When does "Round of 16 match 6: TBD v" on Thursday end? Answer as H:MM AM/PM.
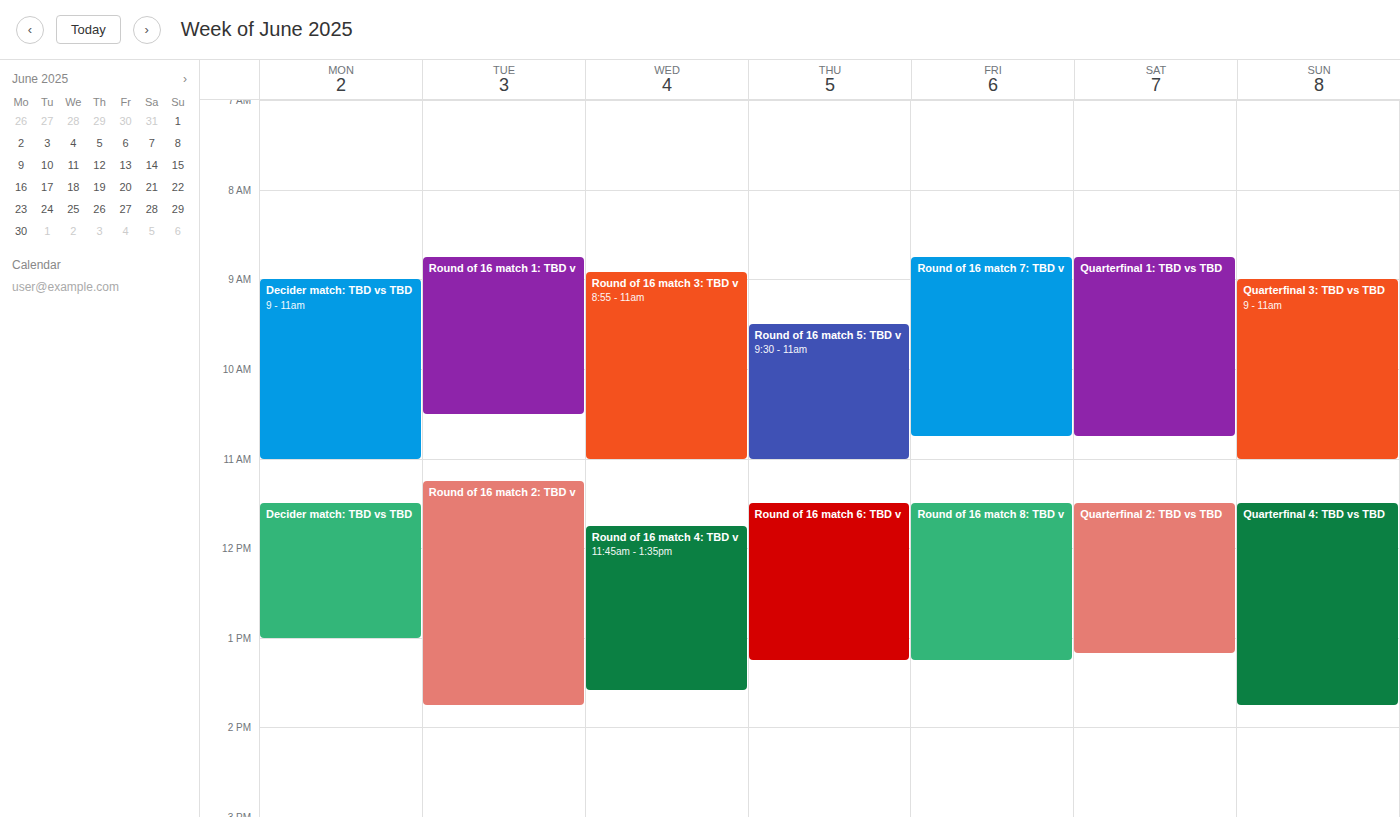
1:15 PM